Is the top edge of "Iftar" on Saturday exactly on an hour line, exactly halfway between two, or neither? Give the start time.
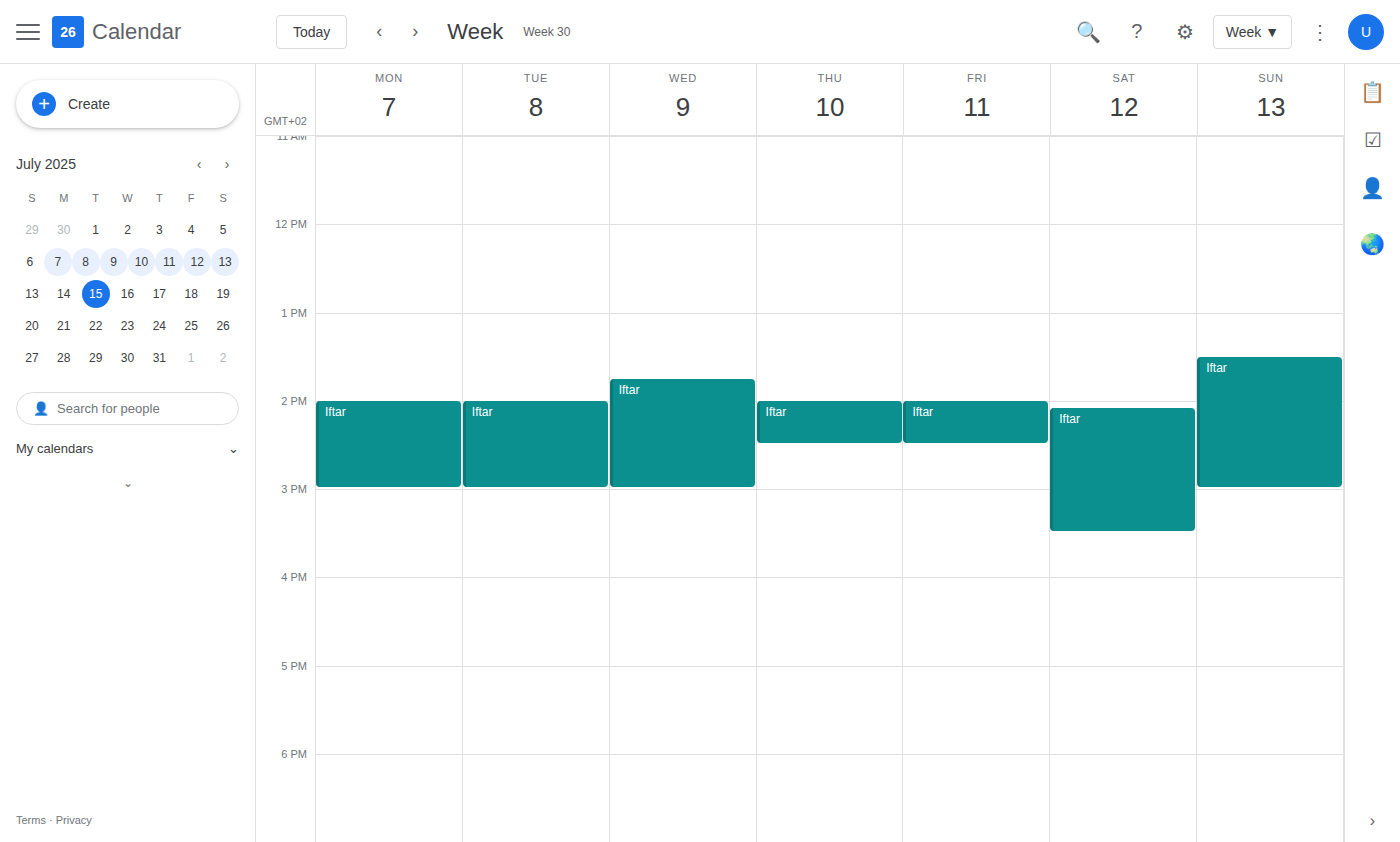
2:05 PM -- neither: 5 minutes below the 2 PM line and 55 minutes above the 3 PM line.